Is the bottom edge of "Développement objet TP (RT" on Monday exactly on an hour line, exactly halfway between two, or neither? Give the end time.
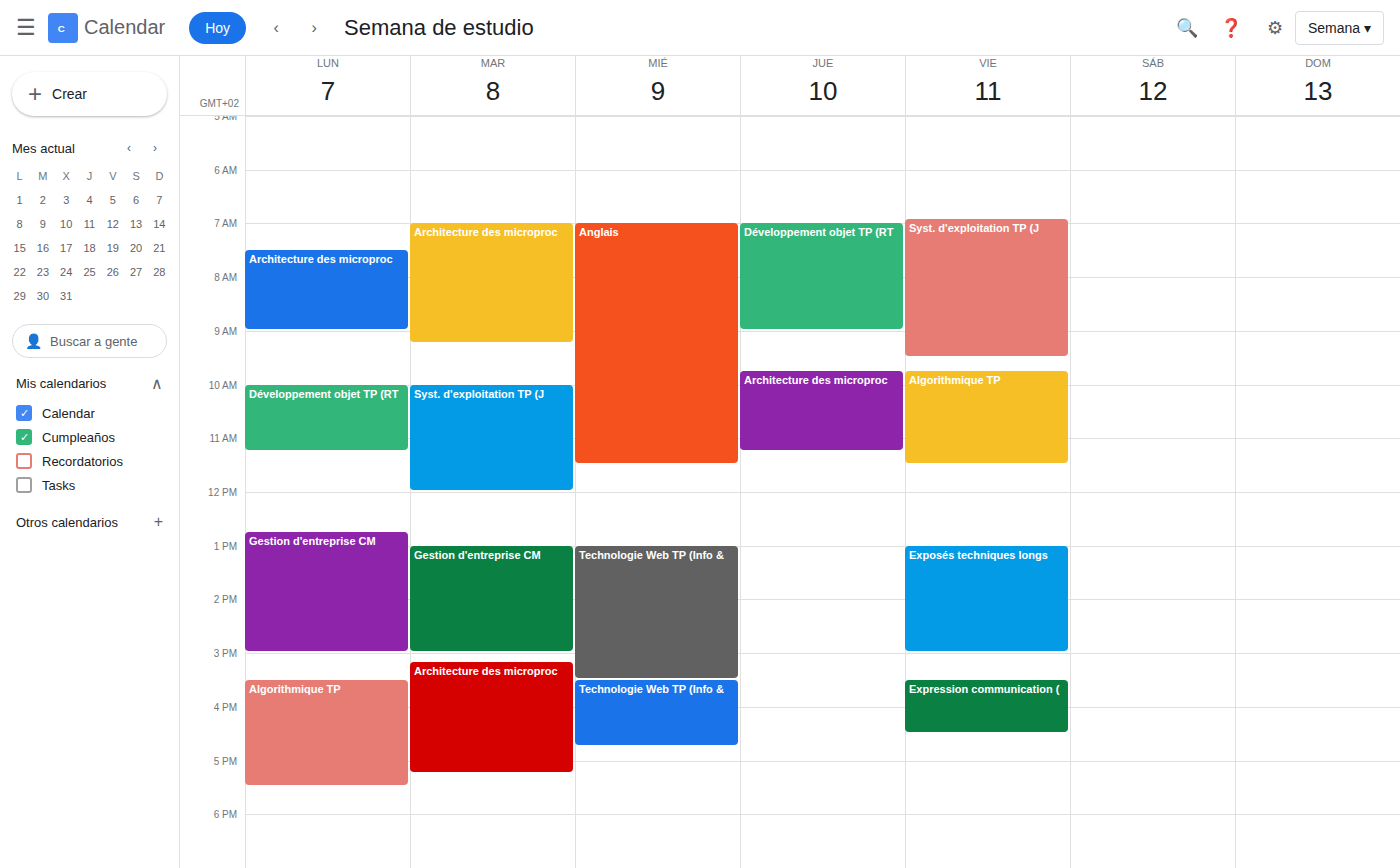
11:15 AM -- neither: a quarter of the way from the 11 AM line to the 12 PM line.